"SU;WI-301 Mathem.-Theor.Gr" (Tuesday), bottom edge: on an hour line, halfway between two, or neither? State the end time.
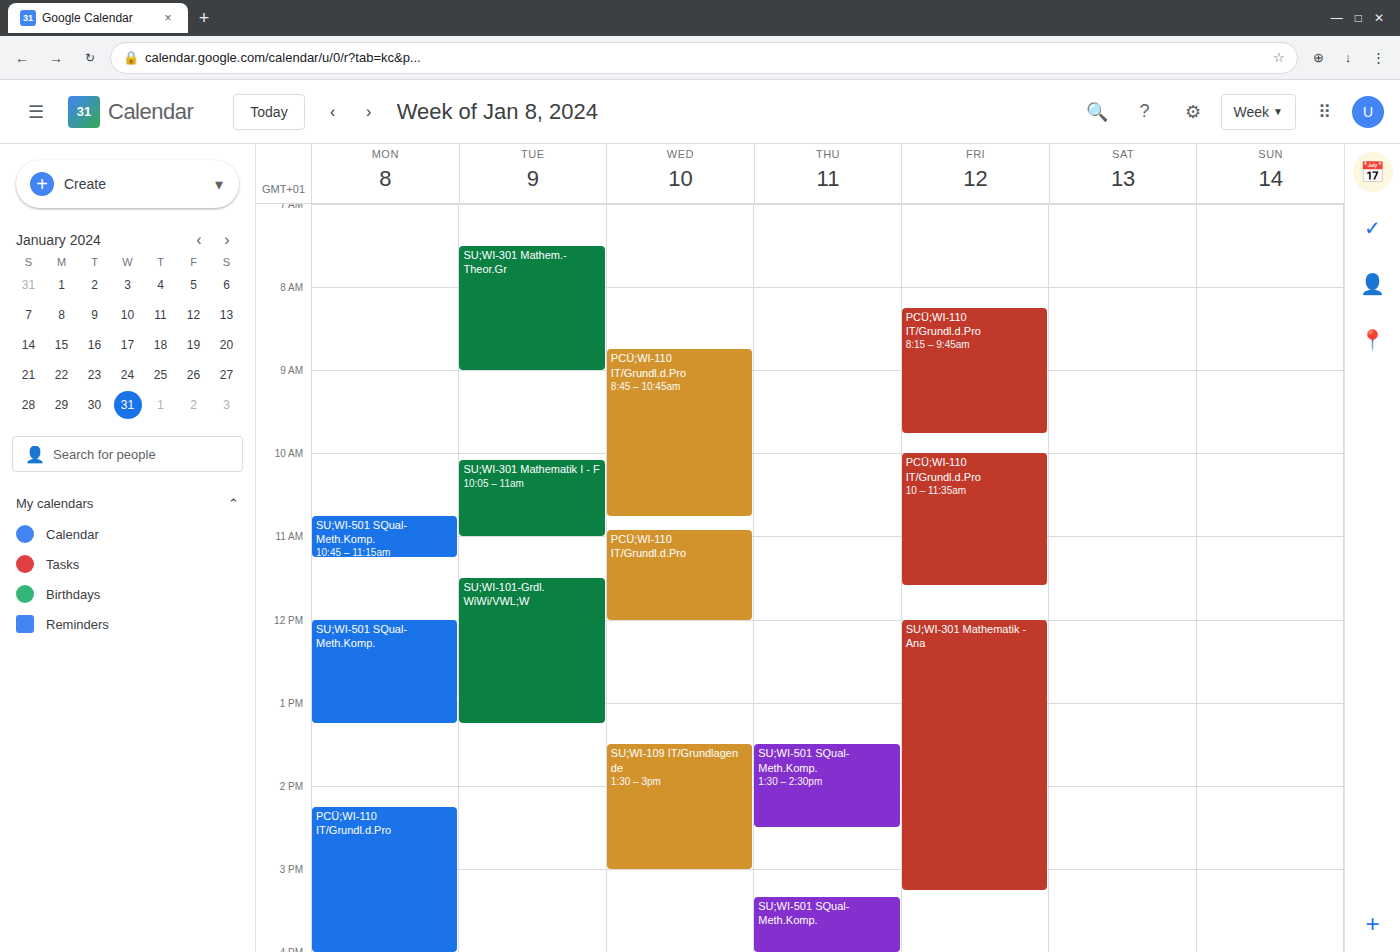
9:00 AM -- exactly on the 9 AM line.